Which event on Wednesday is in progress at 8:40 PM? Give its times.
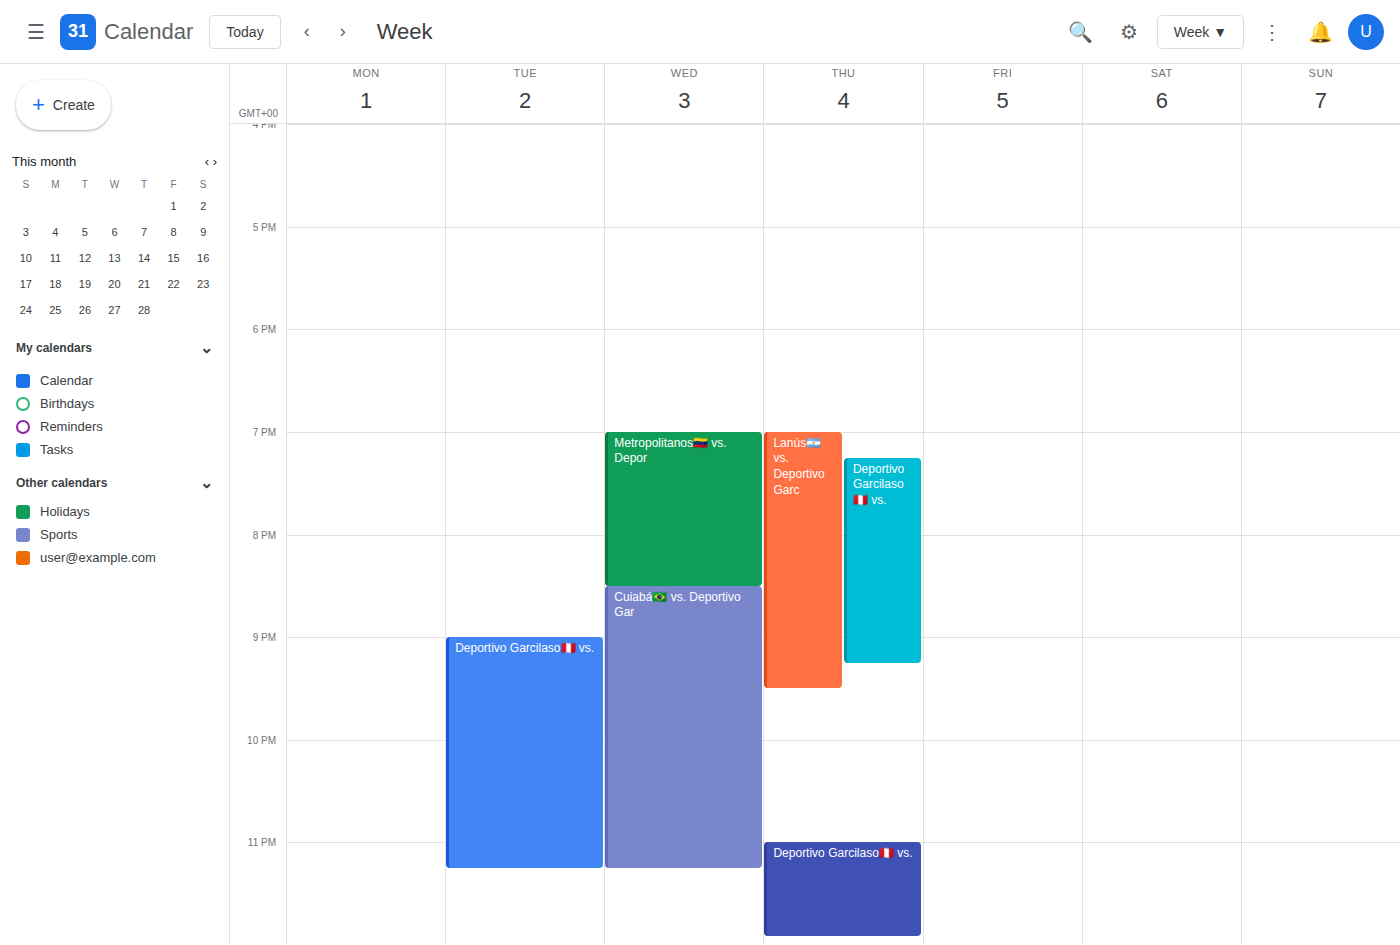
"Cuiabá🇧🇷 vs. Deportivo Gar", 8:30 PM to 11:15 PM